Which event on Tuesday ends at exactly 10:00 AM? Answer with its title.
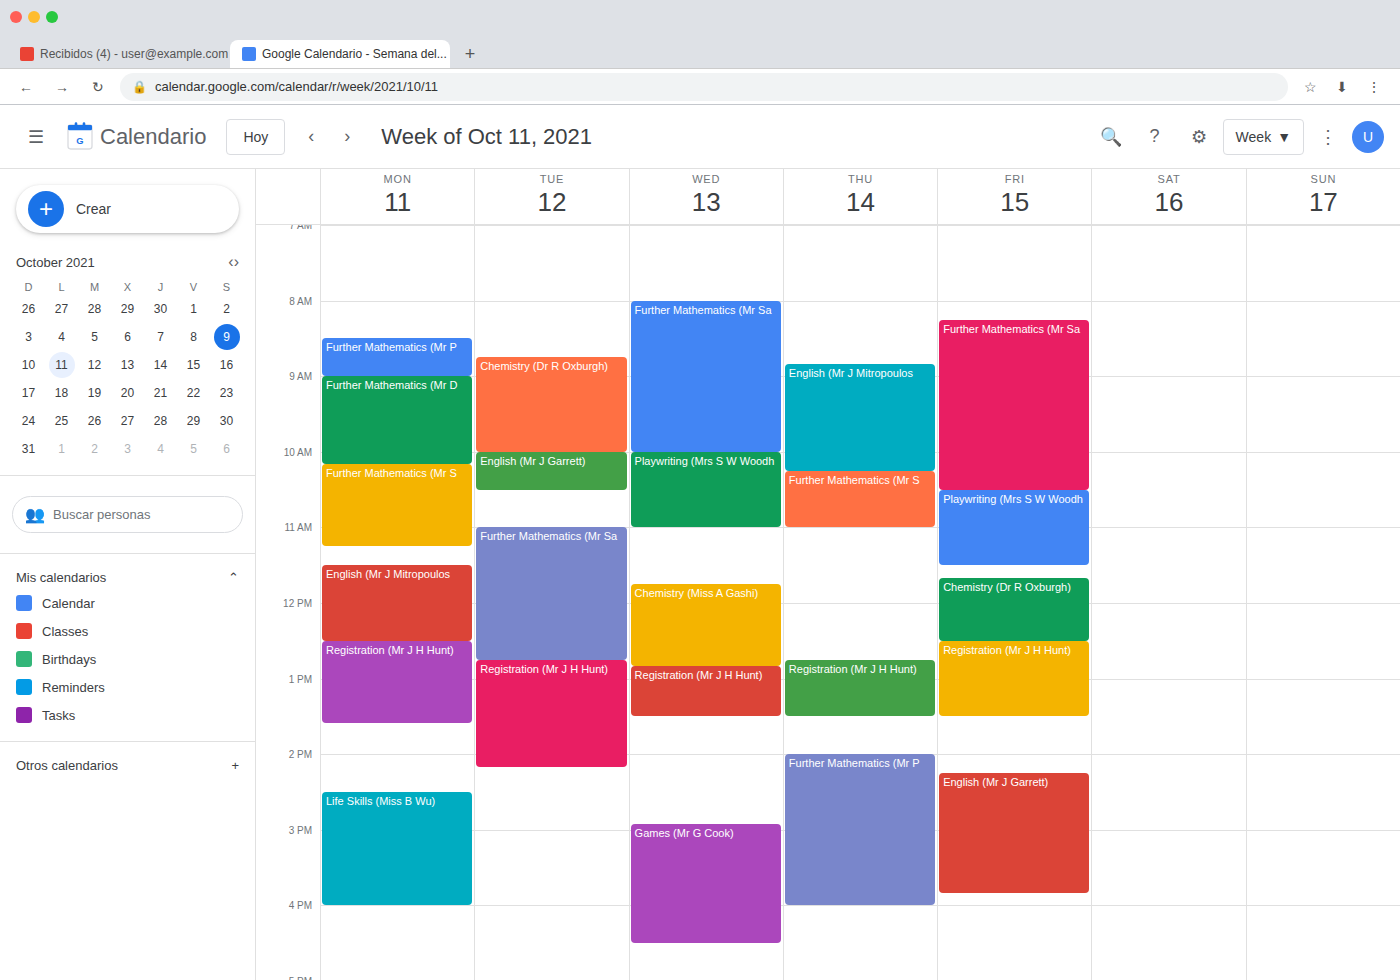
"Chemistry (Dr R Oxburgh)"